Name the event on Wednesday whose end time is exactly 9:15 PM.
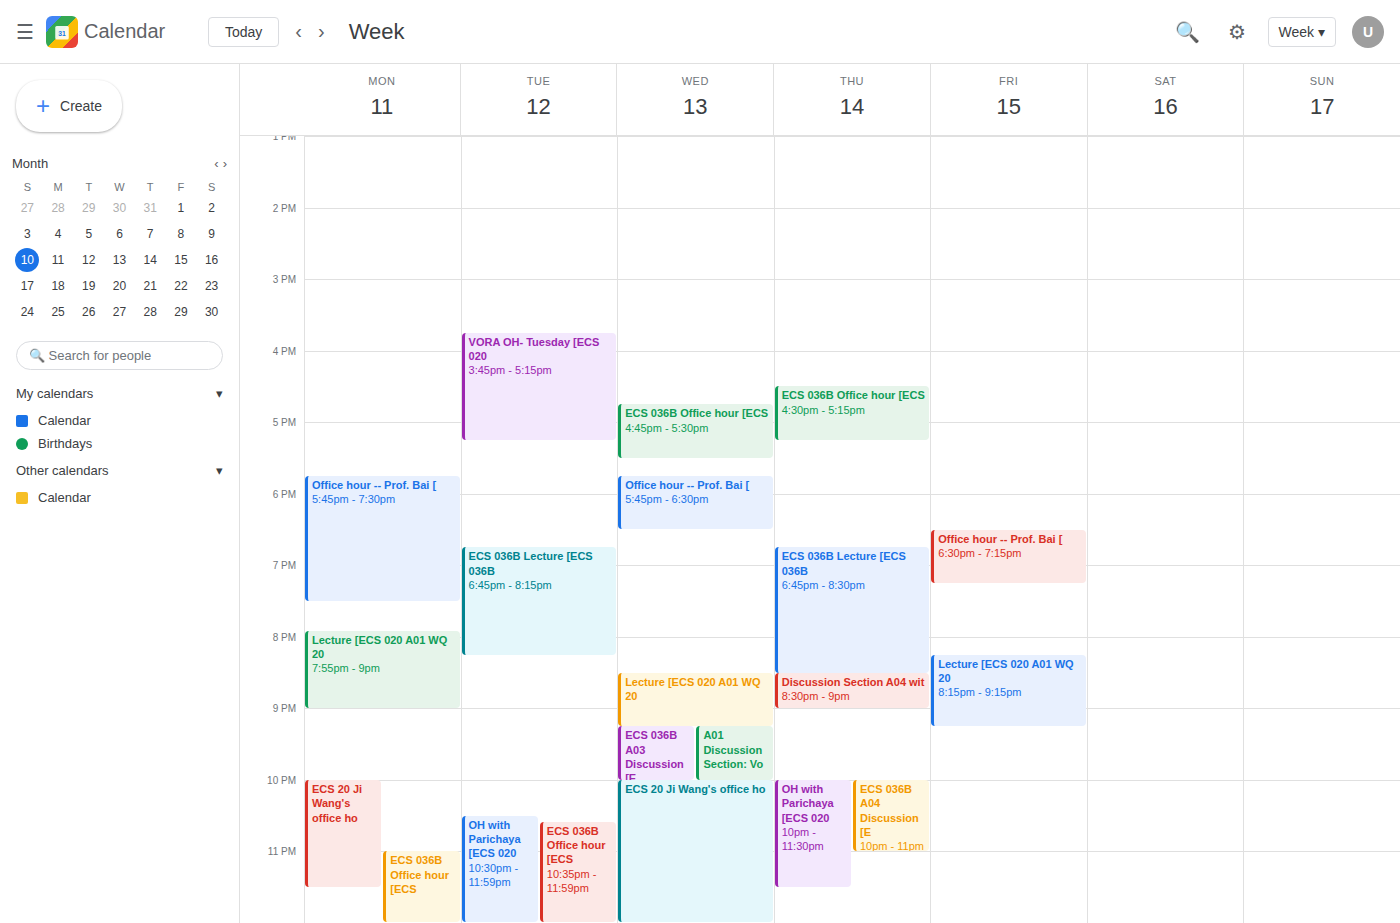
"Lecture [ECS 020 A01 WQ 20"